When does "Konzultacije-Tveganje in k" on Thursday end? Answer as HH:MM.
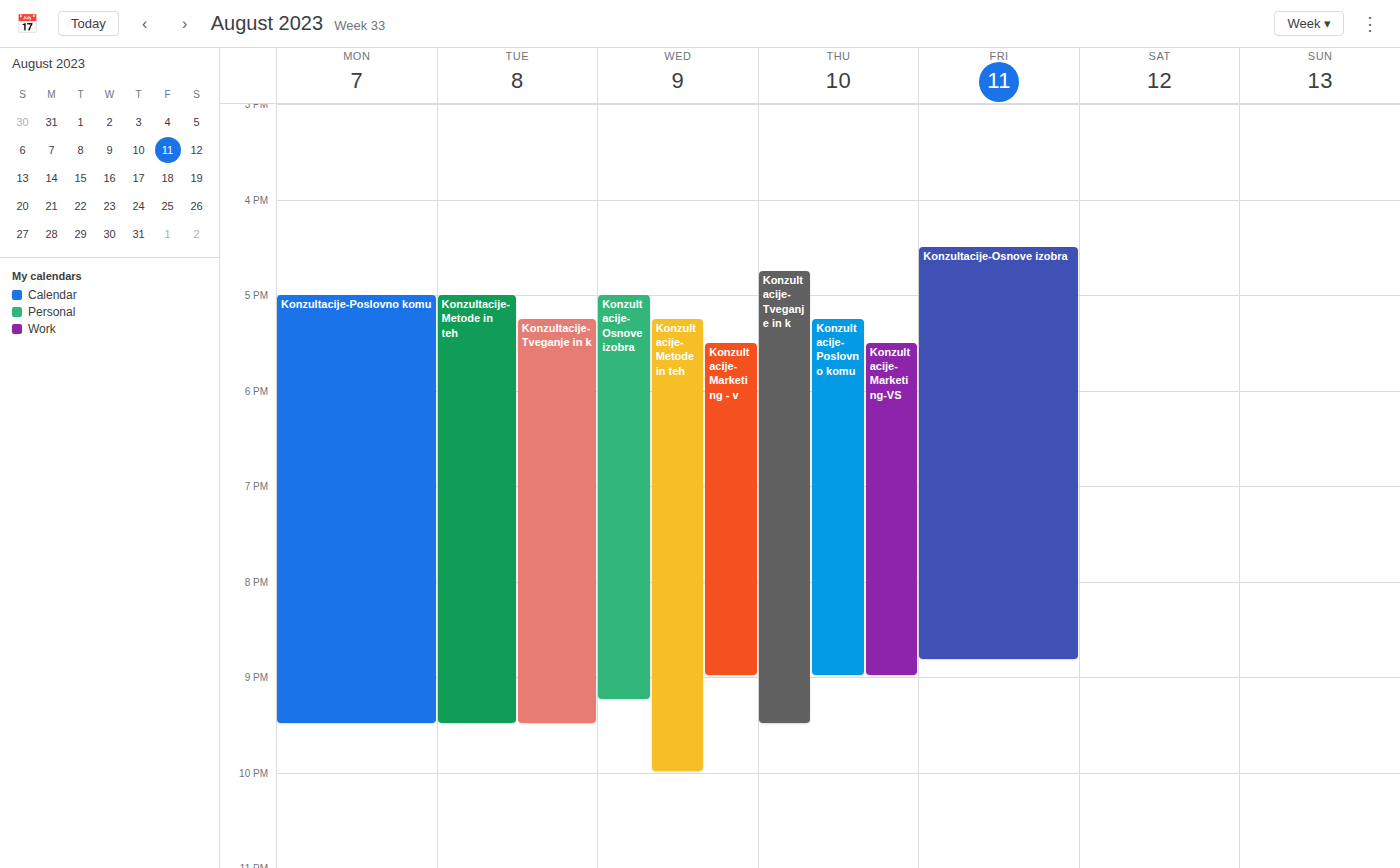
21:30